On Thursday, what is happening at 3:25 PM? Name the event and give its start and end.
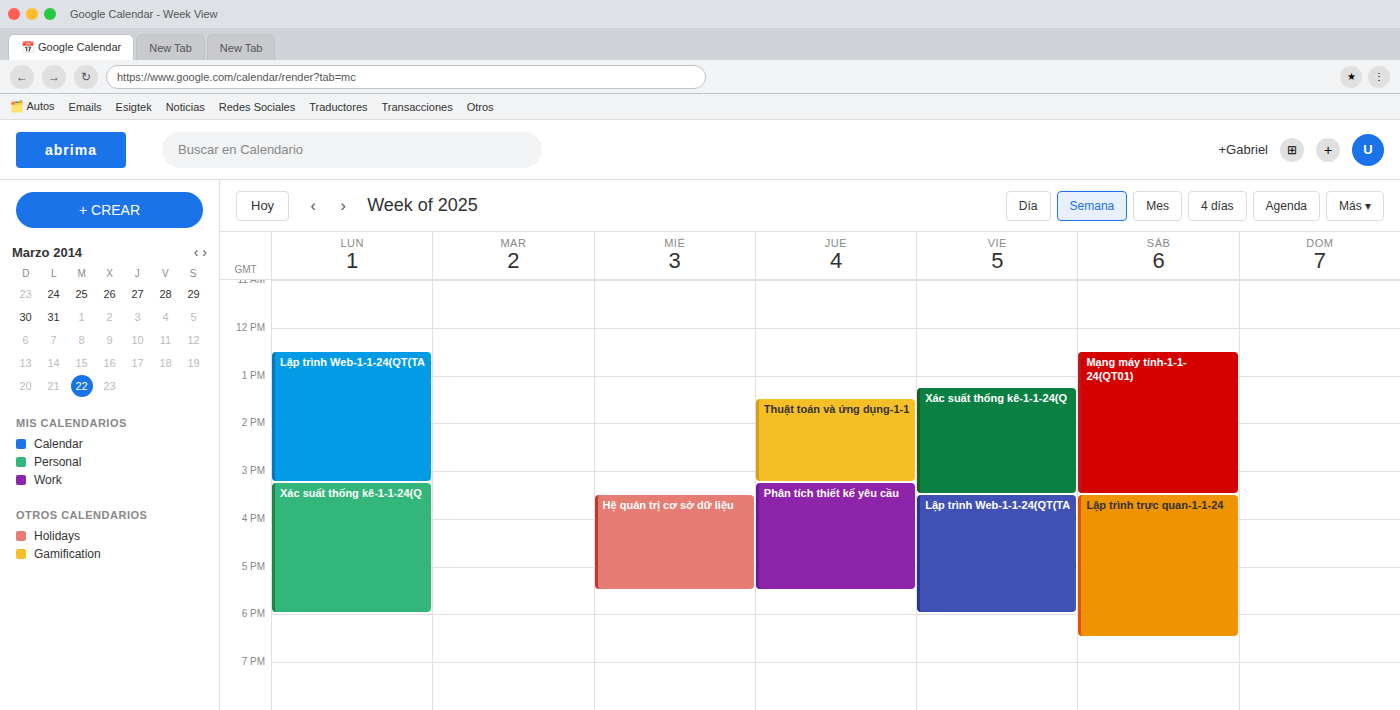
"Phân tích thiết kế yêu cầu", 3:15 PM to 5:30 PM